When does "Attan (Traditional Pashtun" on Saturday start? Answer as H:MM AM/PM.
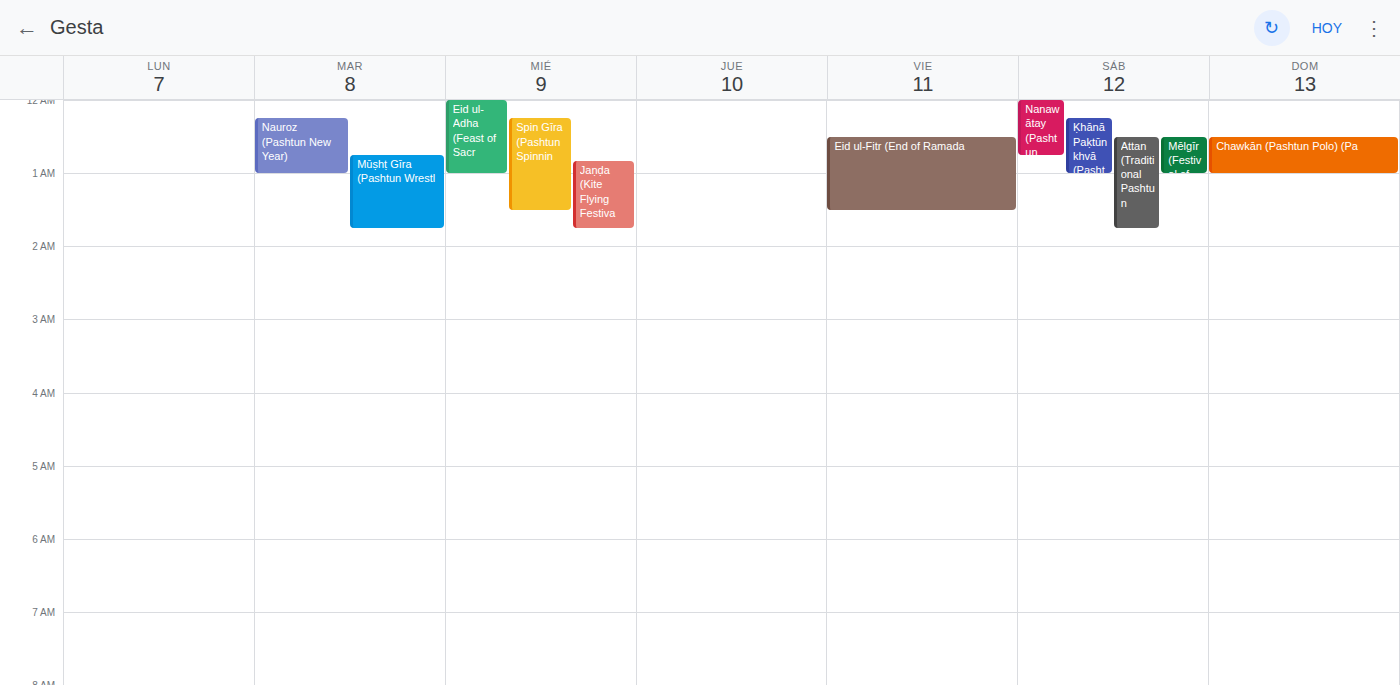
12:30 AM